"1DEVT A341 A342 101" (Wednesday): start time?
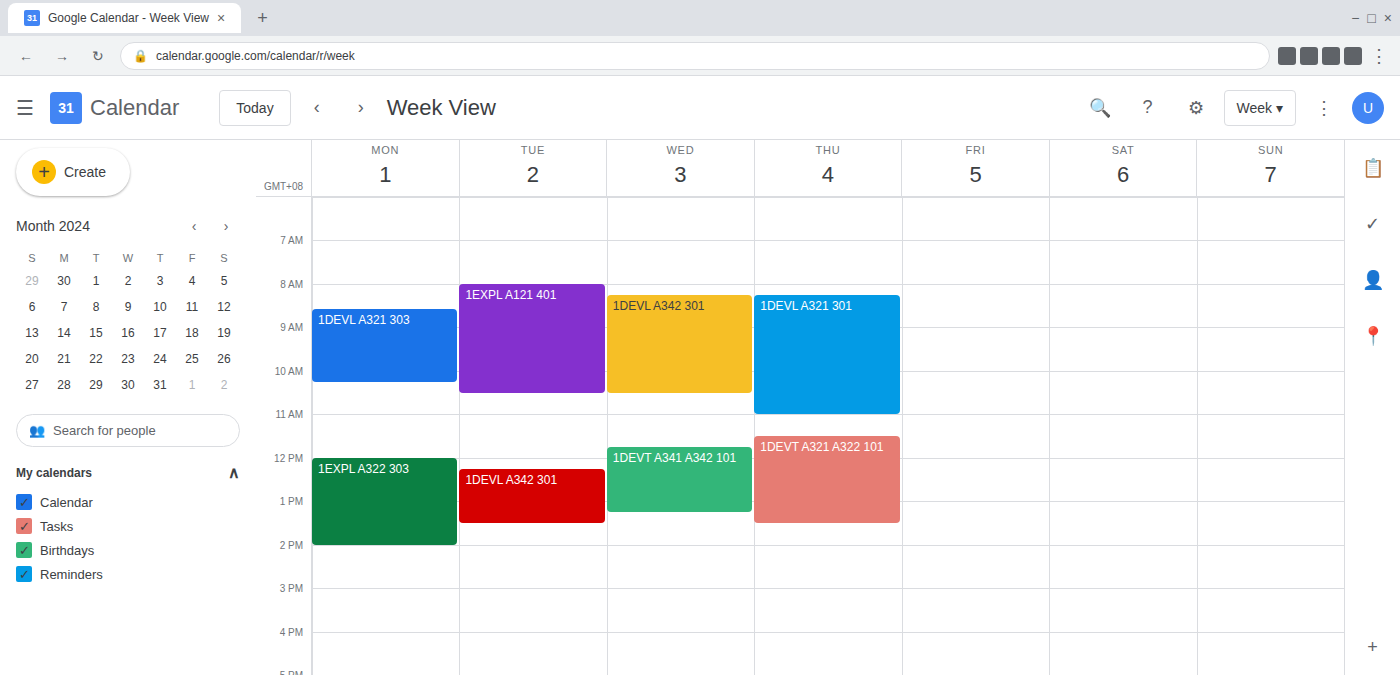
11:45